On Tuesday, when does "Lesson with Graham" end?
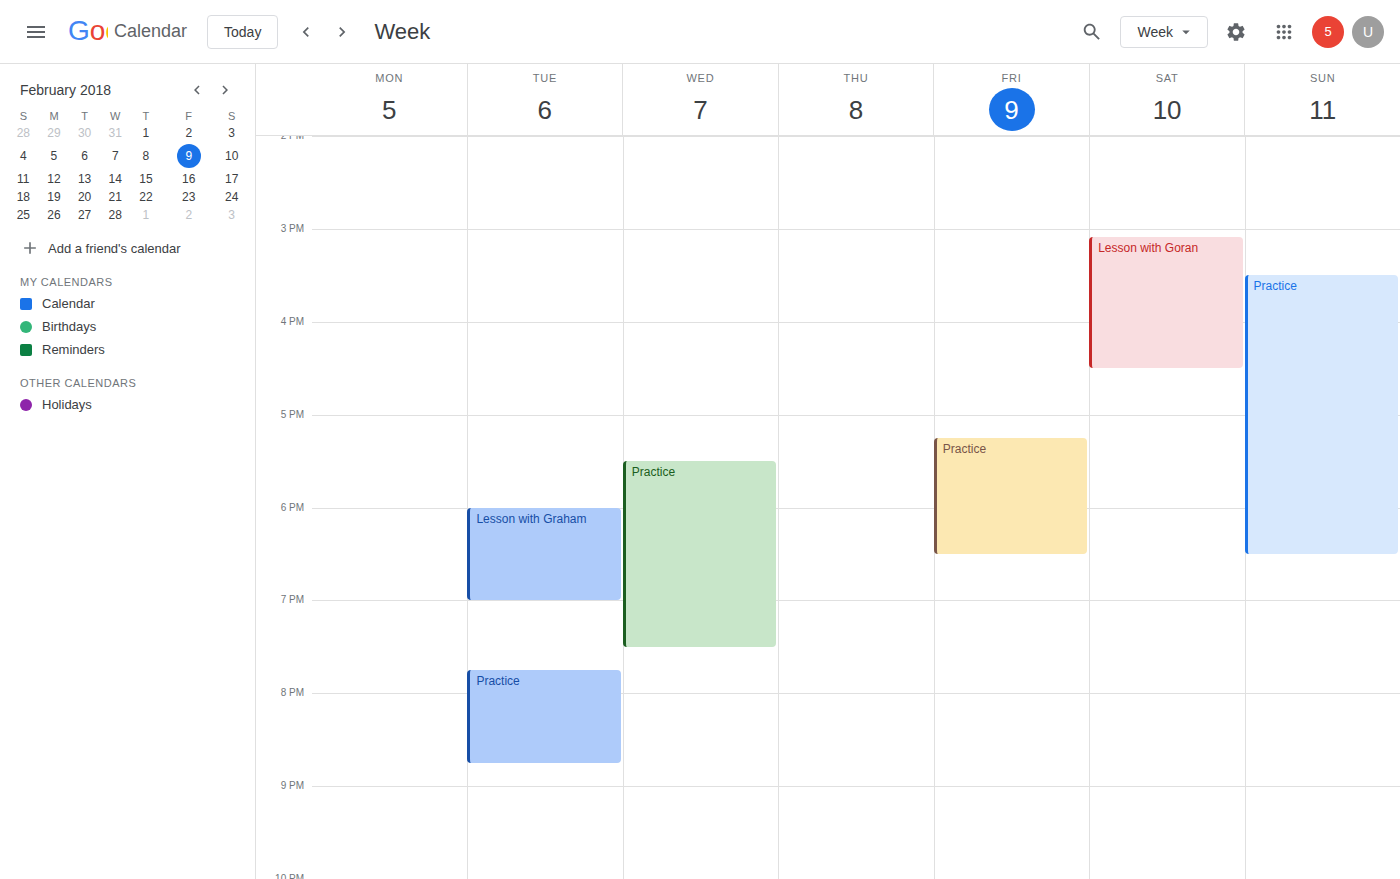
7:00 PM